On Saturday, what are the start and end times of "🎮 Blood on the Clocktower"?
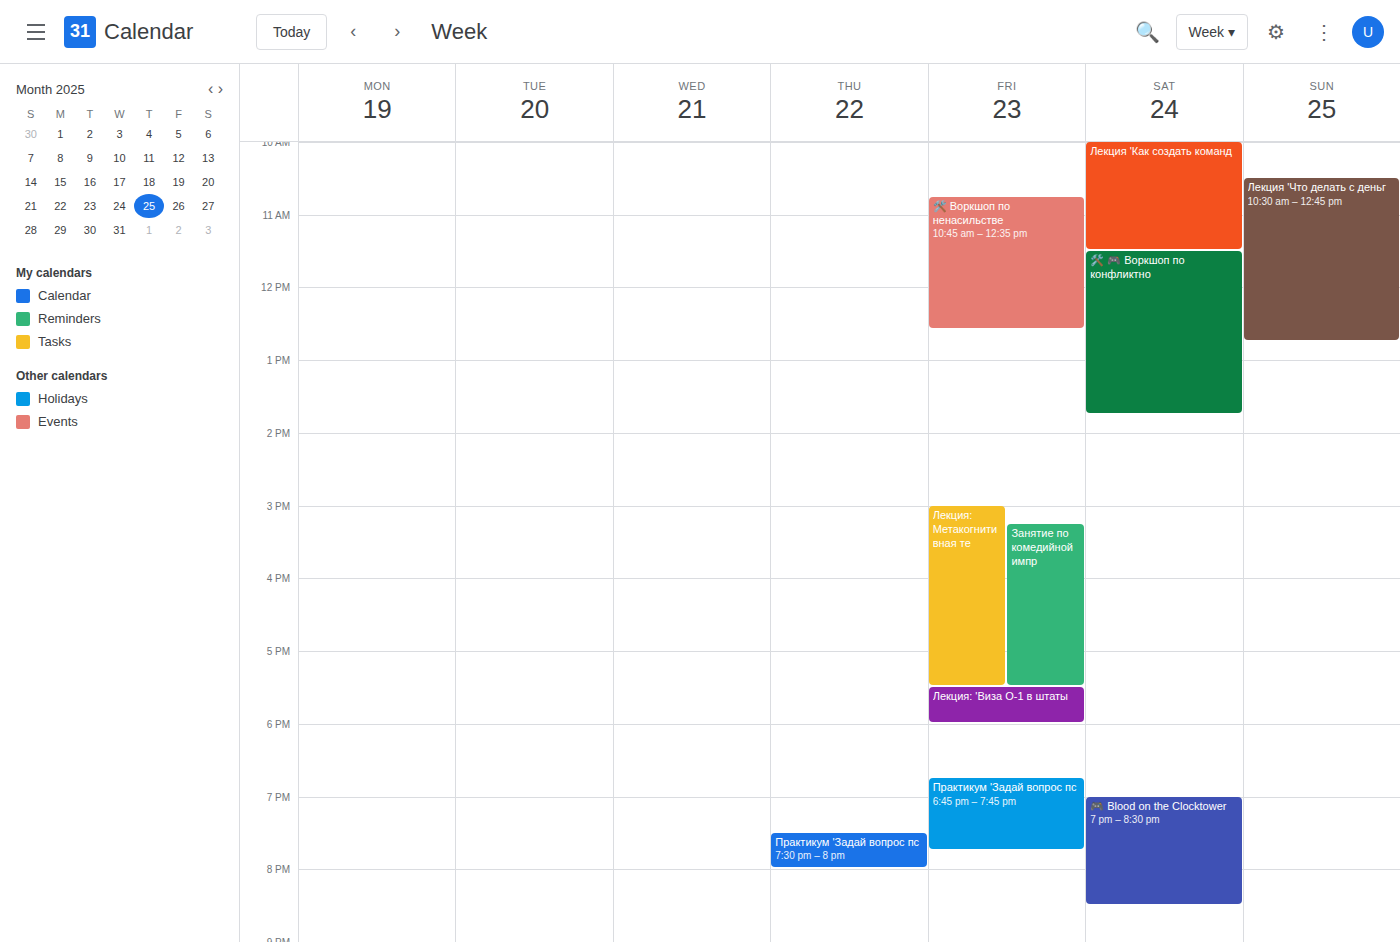
7:00 PM to 8:30 PM